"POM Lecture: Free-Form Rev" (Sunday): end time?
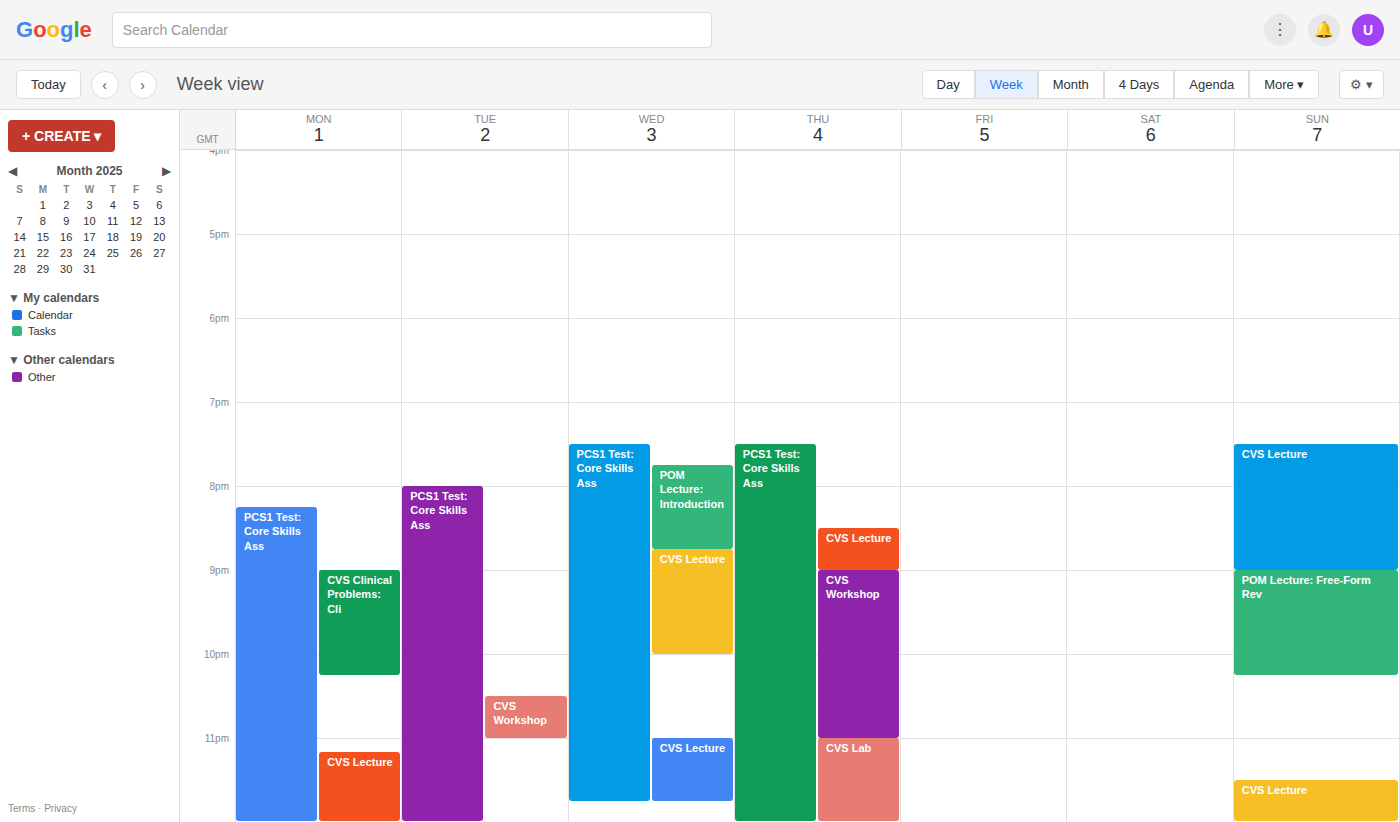
10:15 PM